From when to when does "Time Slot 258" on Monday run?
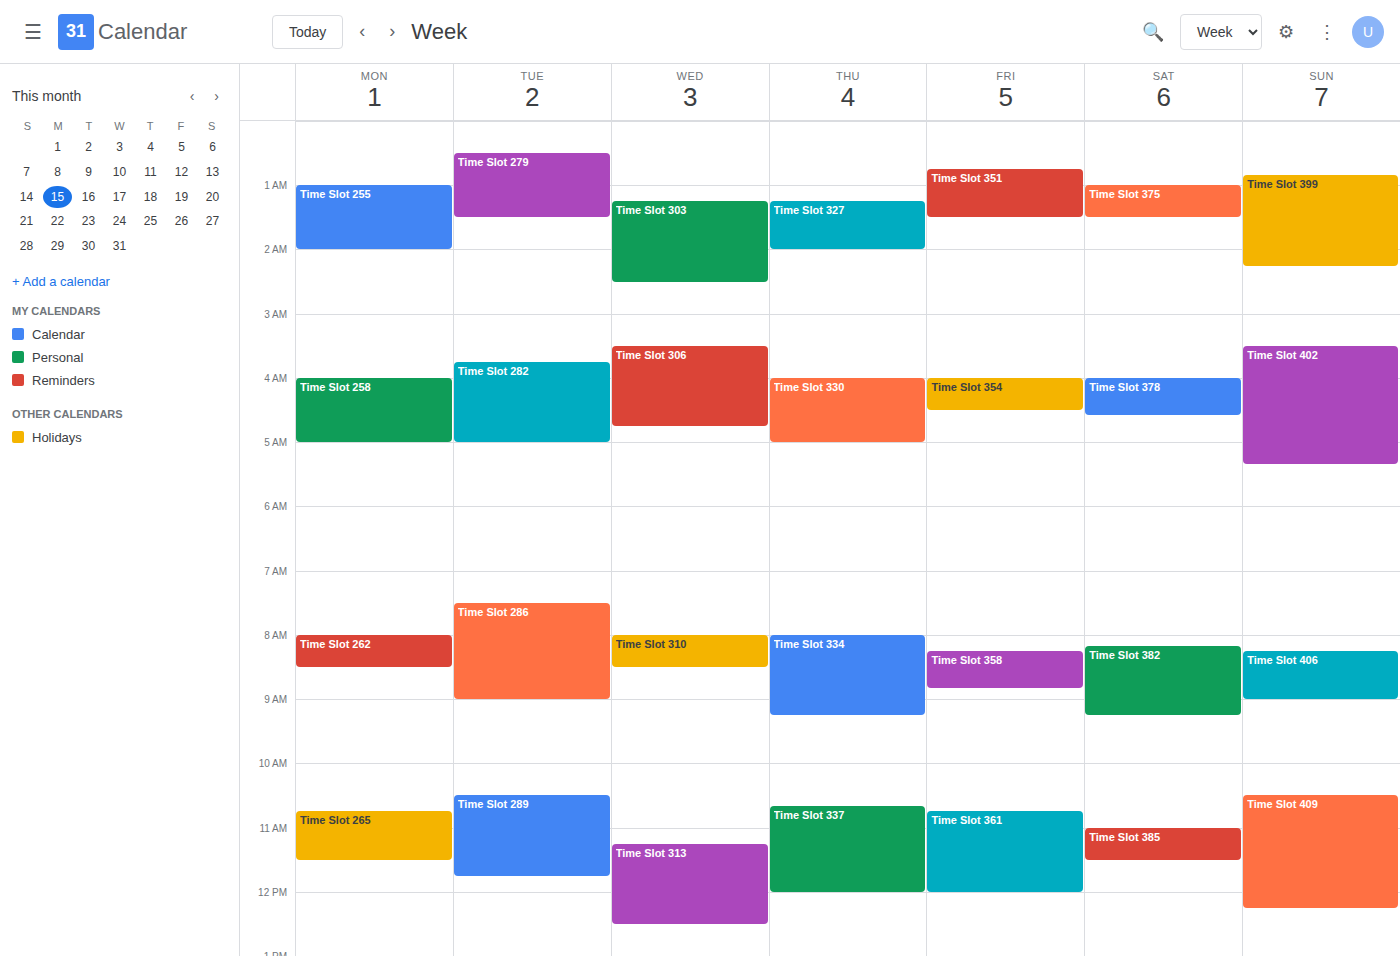
4:00 AM to 5:00 AM